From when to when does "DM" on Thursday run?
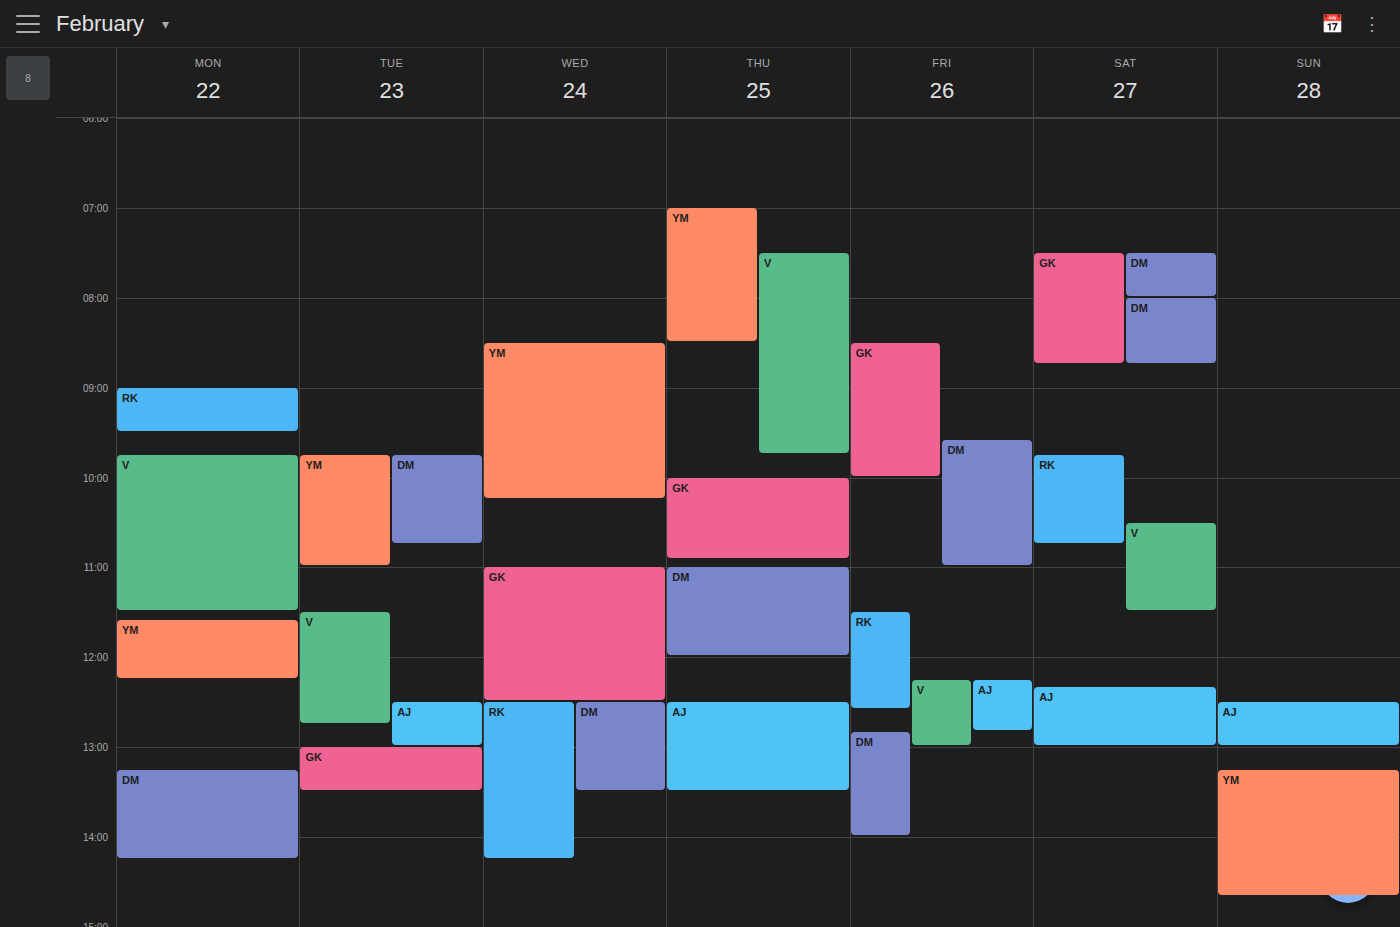
11:00 AM to 12:00 PM